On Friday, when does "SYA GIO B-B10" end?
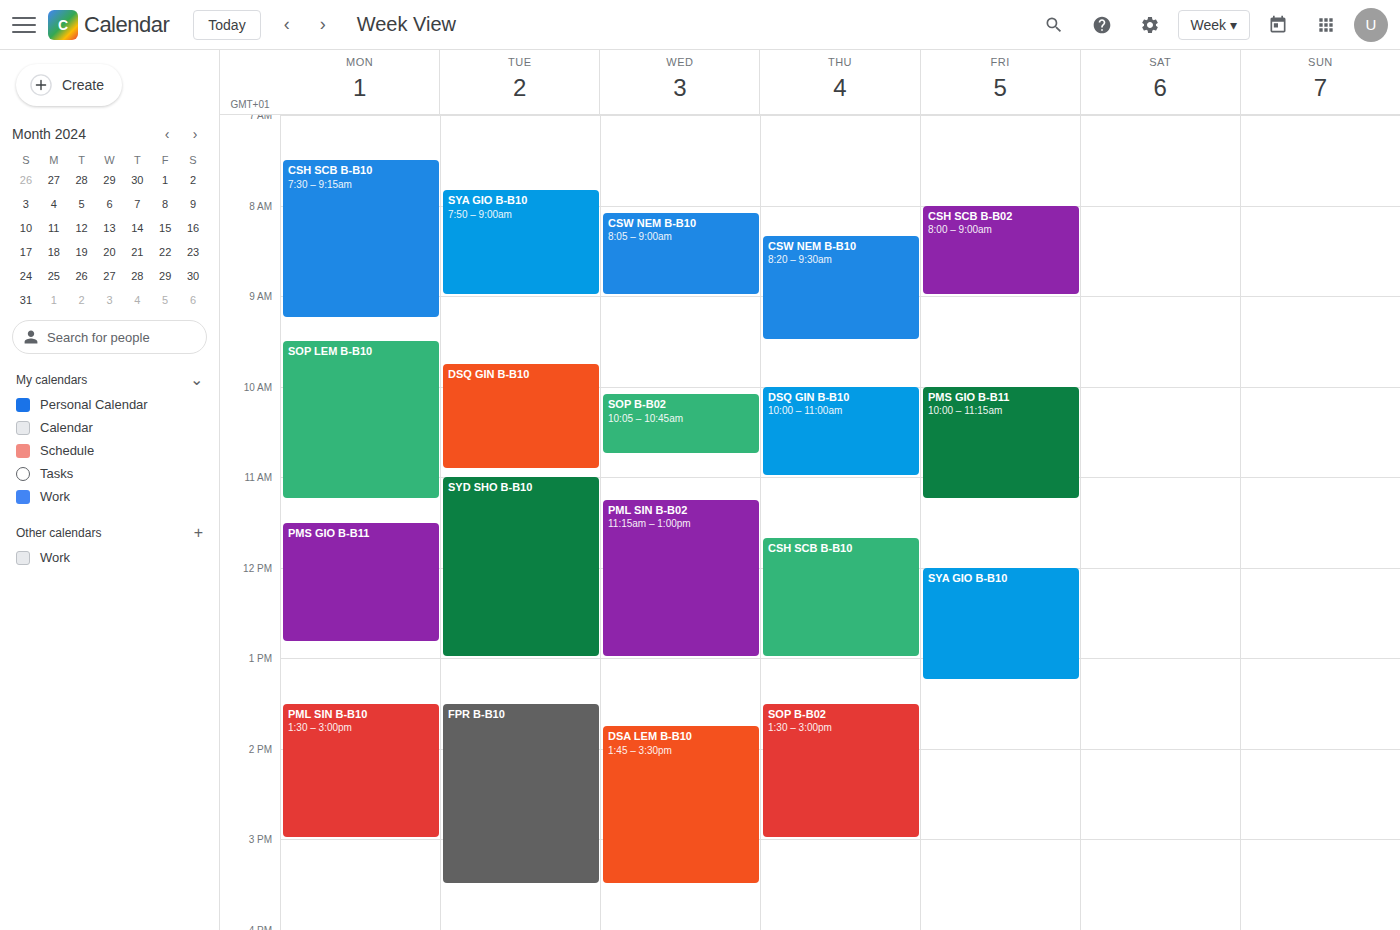
1:15 PM